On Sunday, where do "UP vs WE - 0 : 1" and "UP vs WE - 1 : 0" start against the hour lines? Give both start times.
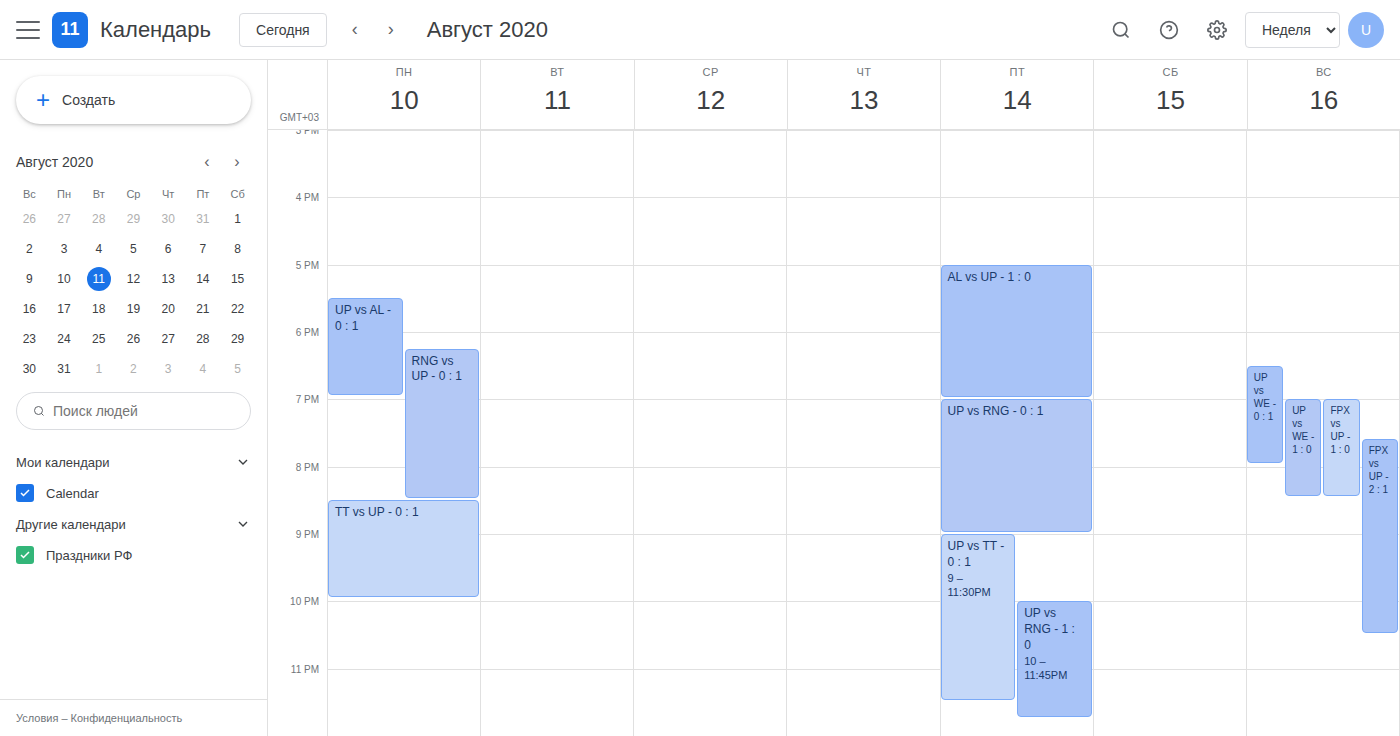
"UP vs WE - 0 : 1": 6:30 PM, halfway between the 6 PM and 7 PM lines. "UP vs WE - 1 : 0": 7:00 PM, exactly on the 7 PM line.